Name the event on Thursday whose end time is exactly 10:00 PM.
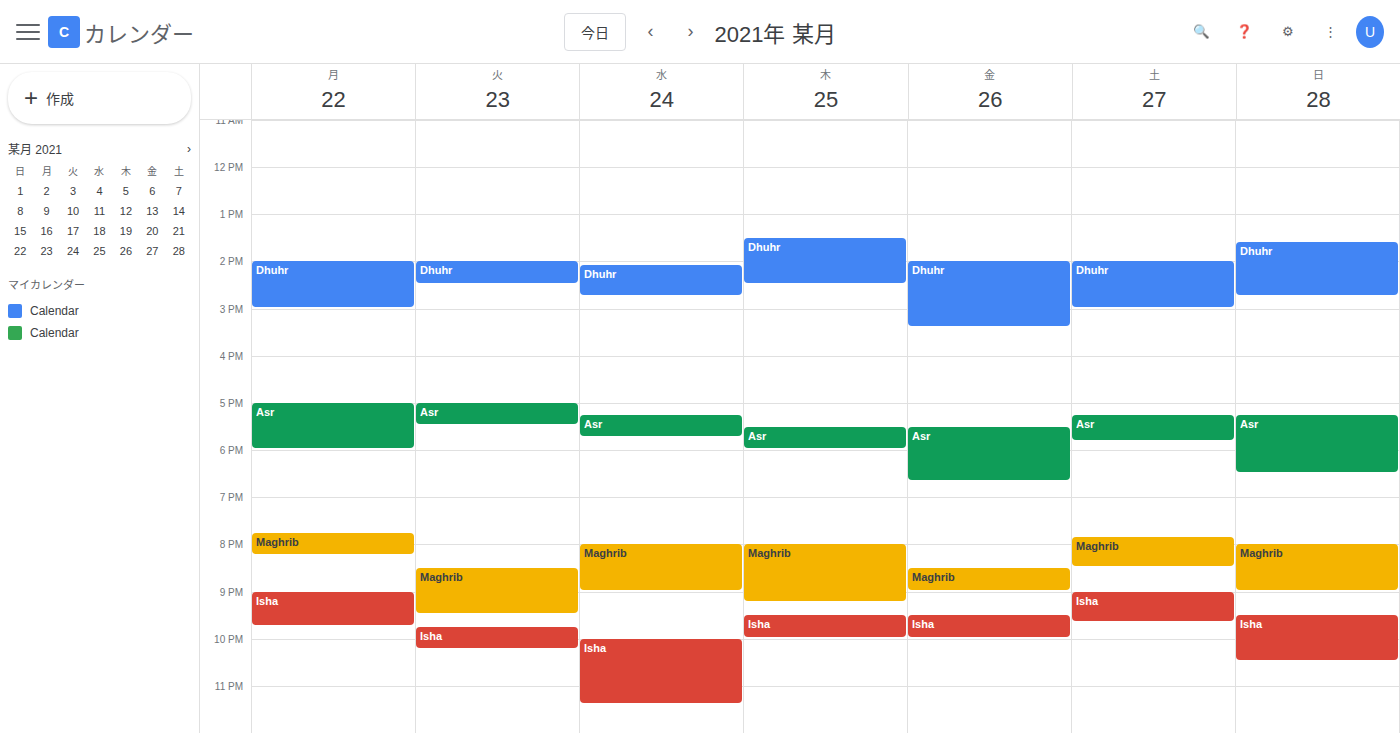
"Isha"